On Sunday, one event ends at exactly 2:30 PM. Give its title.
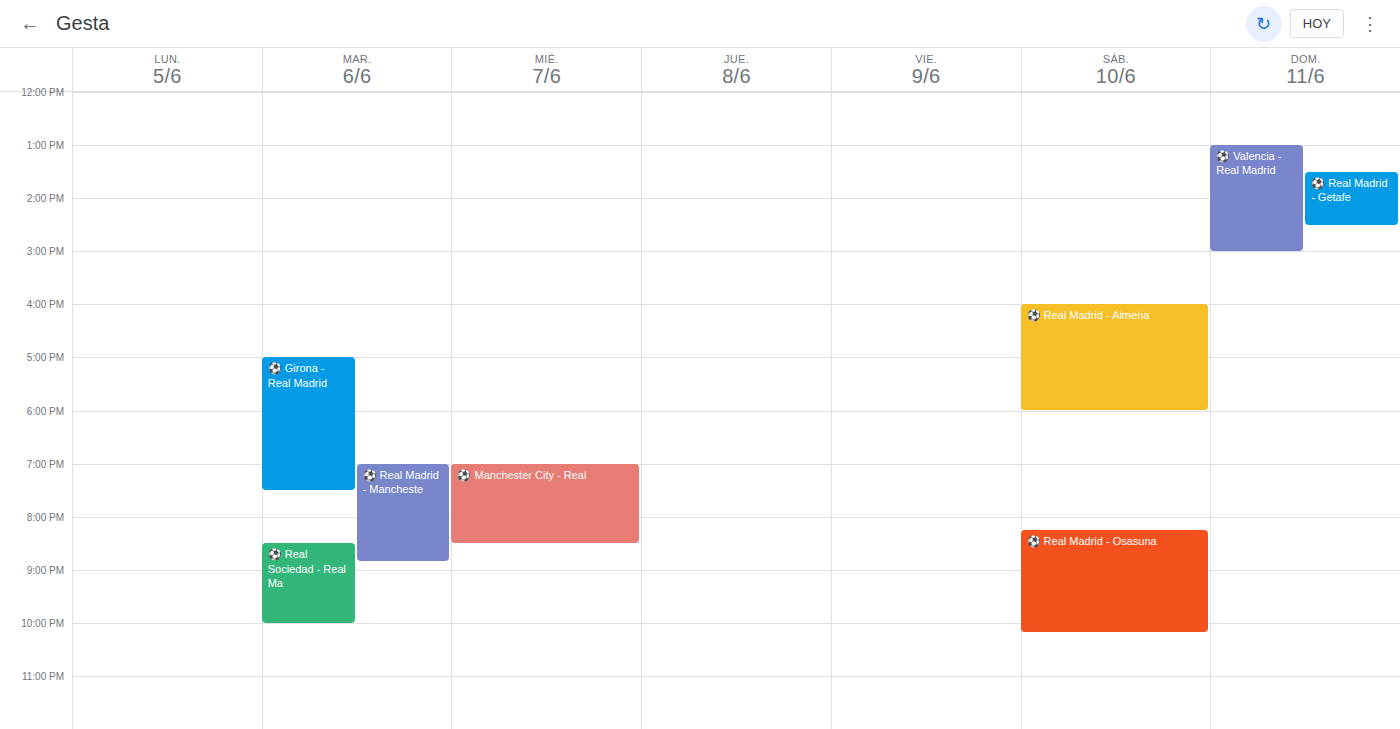
"⚽️ Real Madrid - Getafe"